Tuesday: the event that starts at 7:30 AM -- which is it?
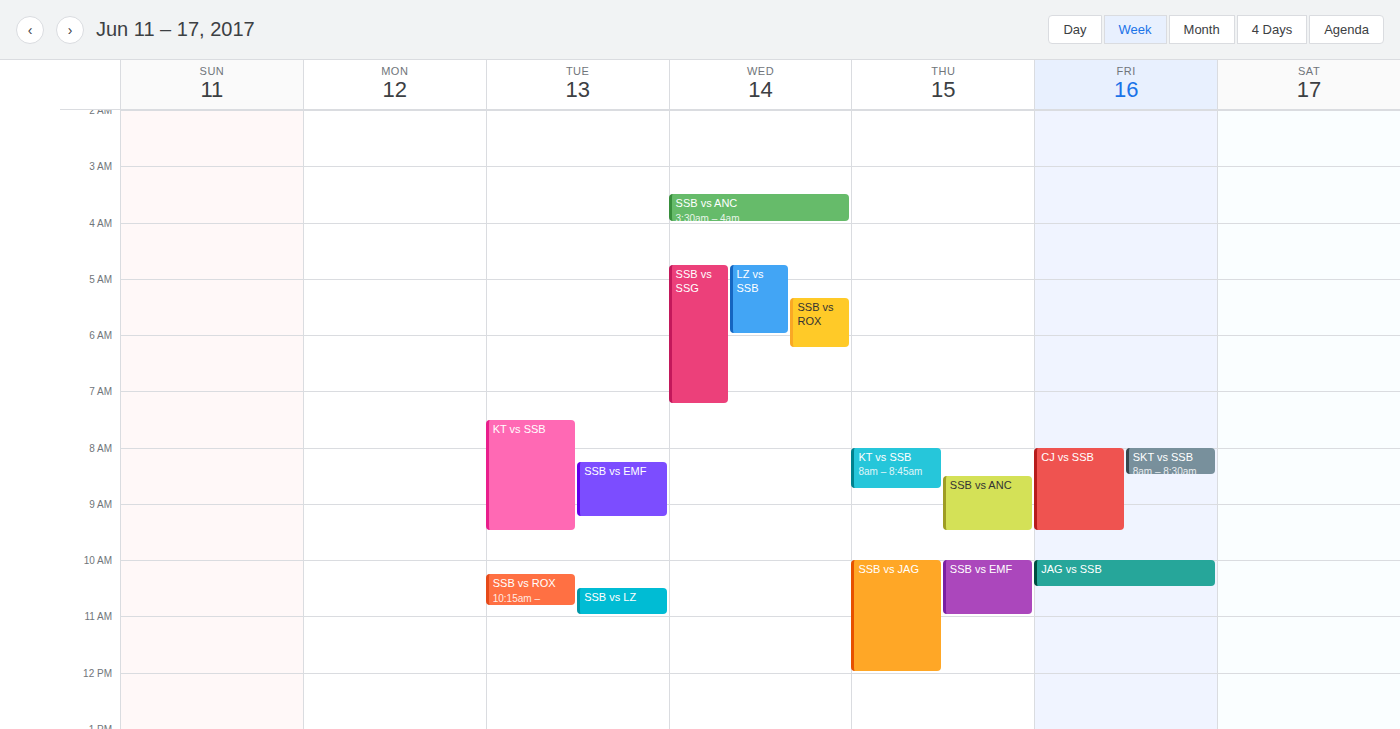
"KT vs SSB"